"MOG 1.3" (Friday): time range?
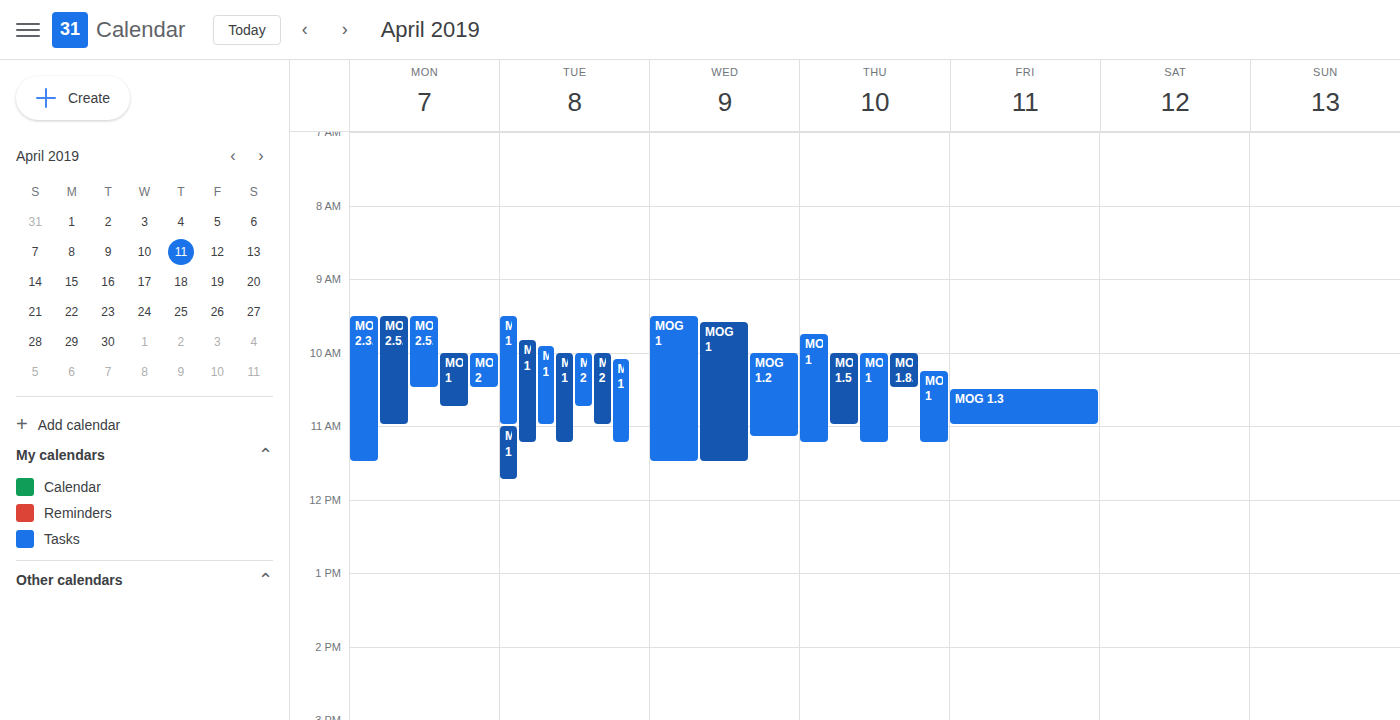
10:30 AM to 11:00 AM